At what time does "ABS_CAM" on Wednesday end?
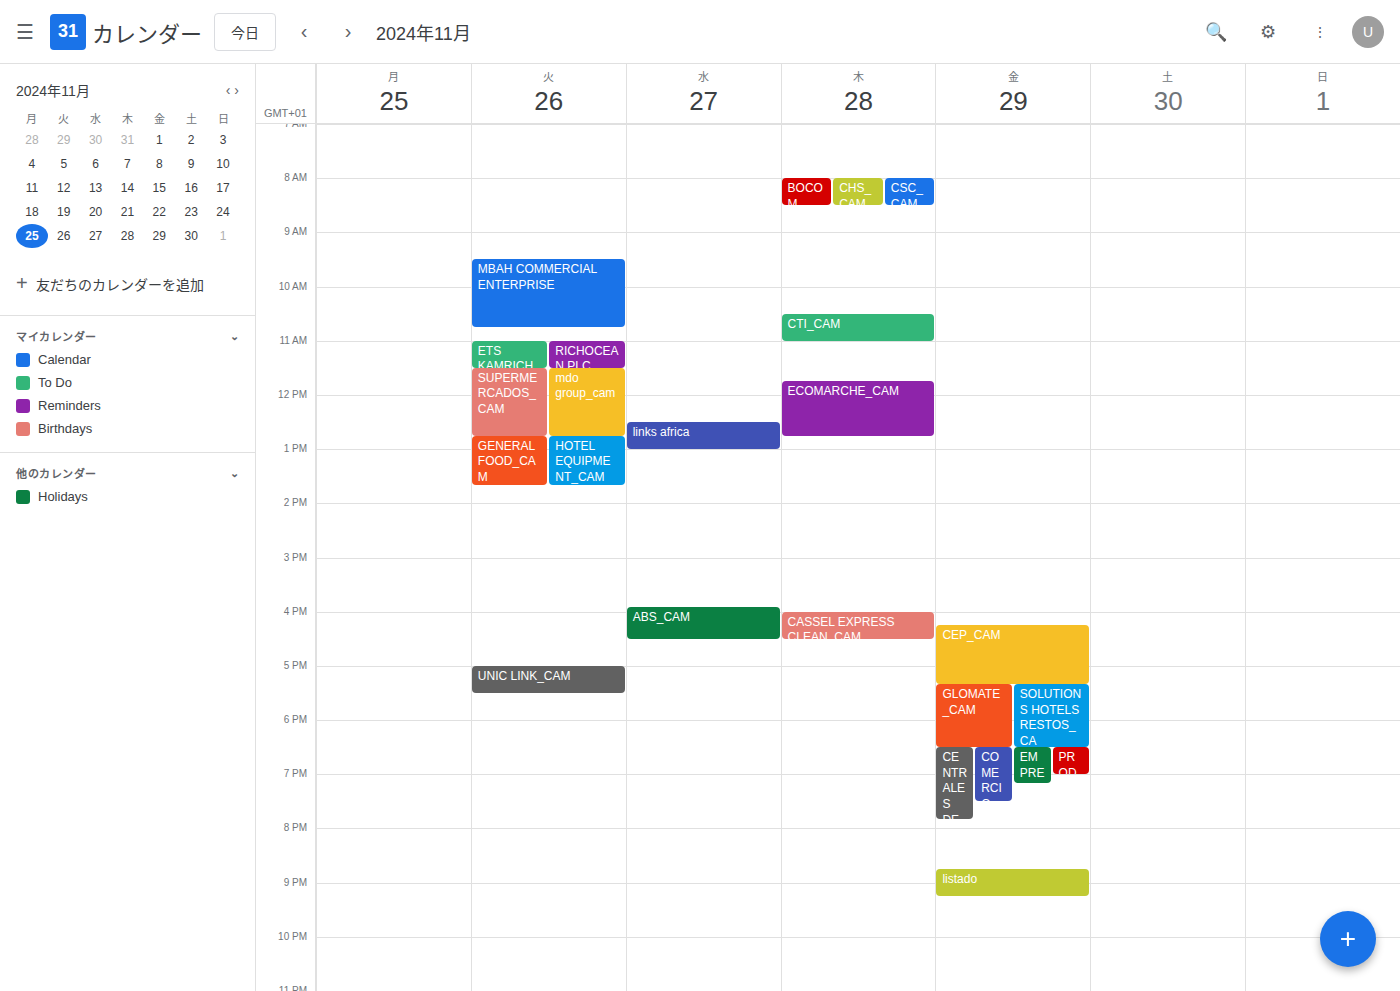
4:30 PM